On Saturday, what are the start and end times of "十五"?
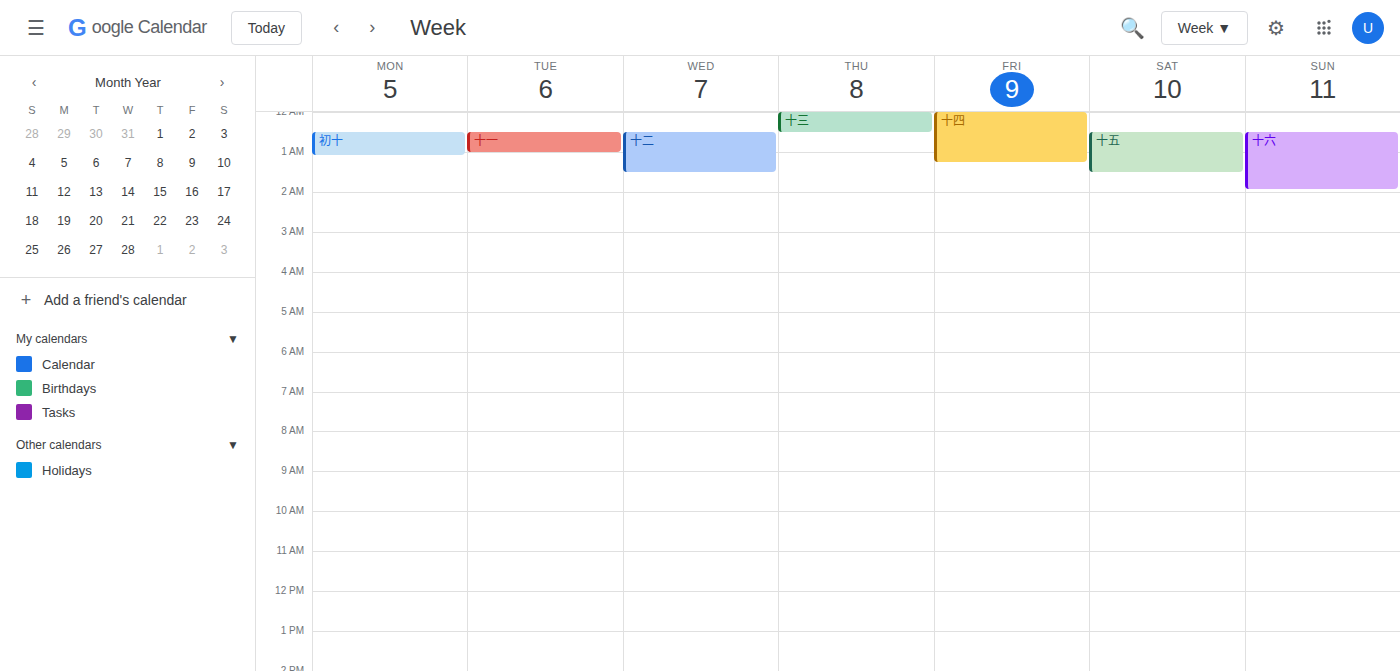
12:30 AM to 1:30 AM